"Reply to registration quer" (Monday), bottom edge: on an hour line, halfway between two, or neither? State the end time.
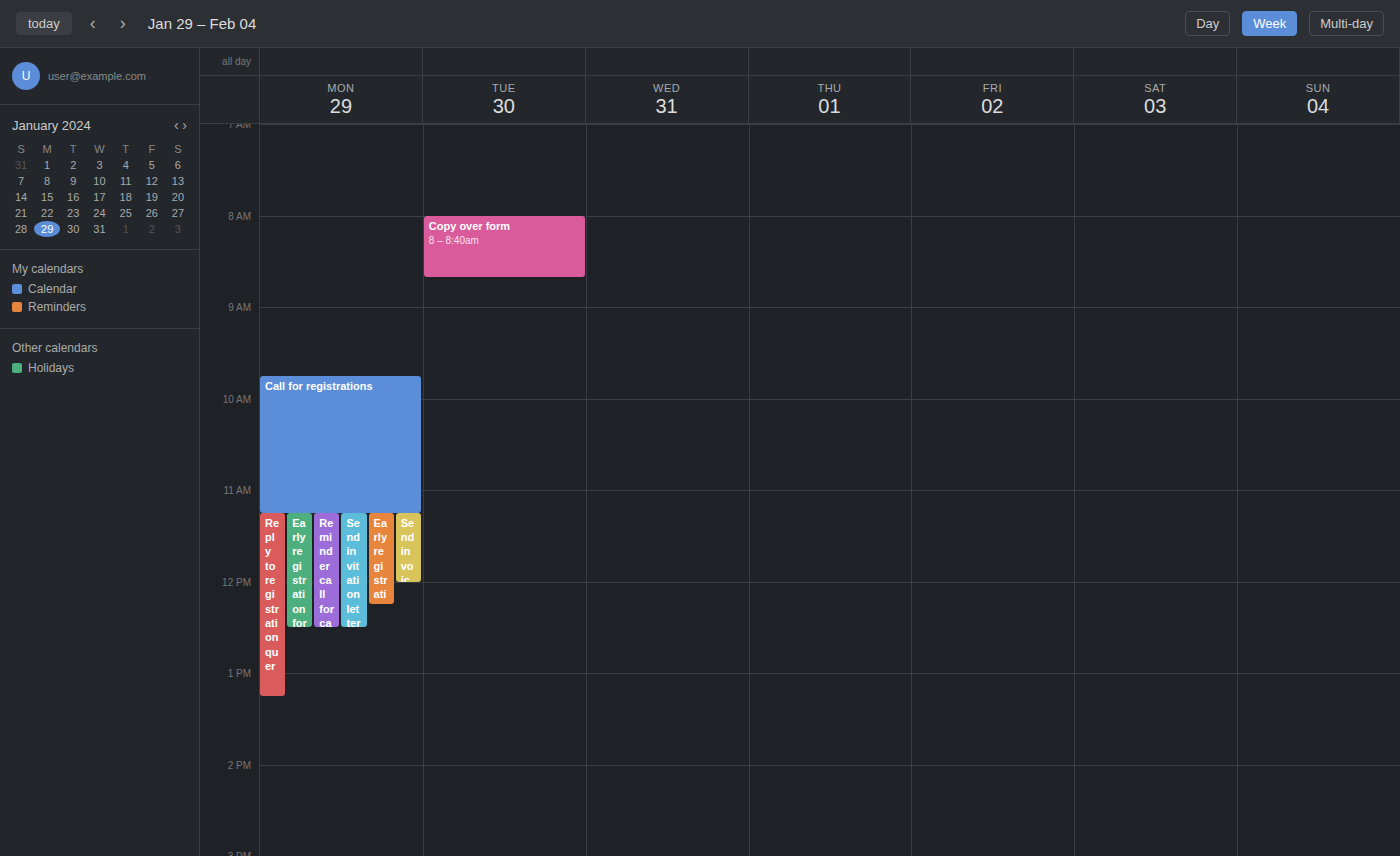
1:15 PM -- neither: a quarter of the way from the 1 PM line to the 2 PM line.